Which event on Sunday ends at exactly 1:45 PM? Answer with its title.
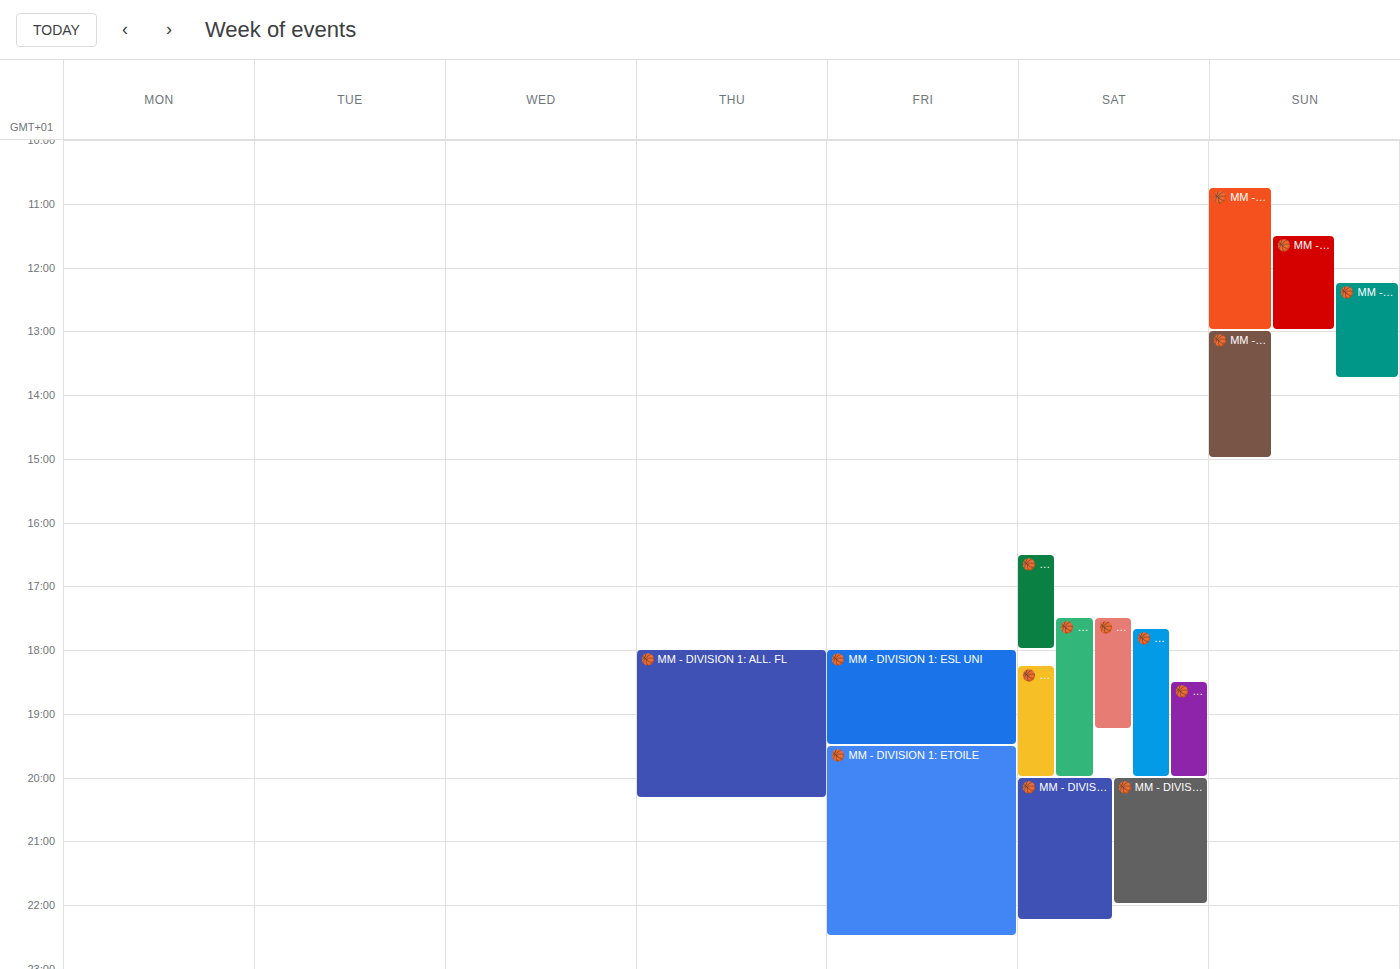
"🏀 MM - DIVISION 1: RABC EN"